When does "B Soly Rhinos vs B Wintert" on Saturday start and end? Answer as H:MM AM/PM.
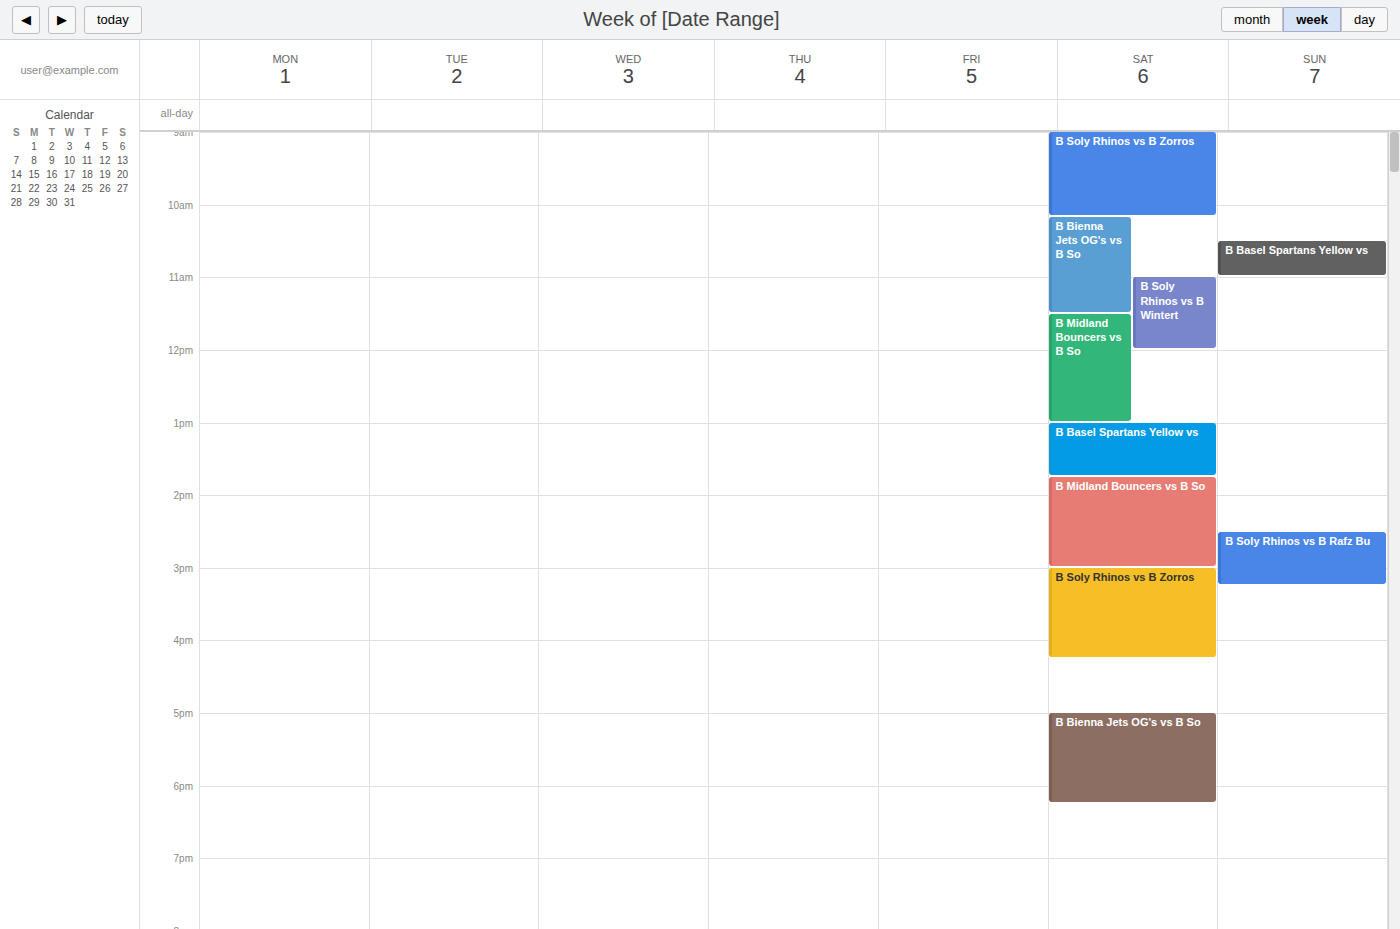
11:00 AM to 12:00 PM